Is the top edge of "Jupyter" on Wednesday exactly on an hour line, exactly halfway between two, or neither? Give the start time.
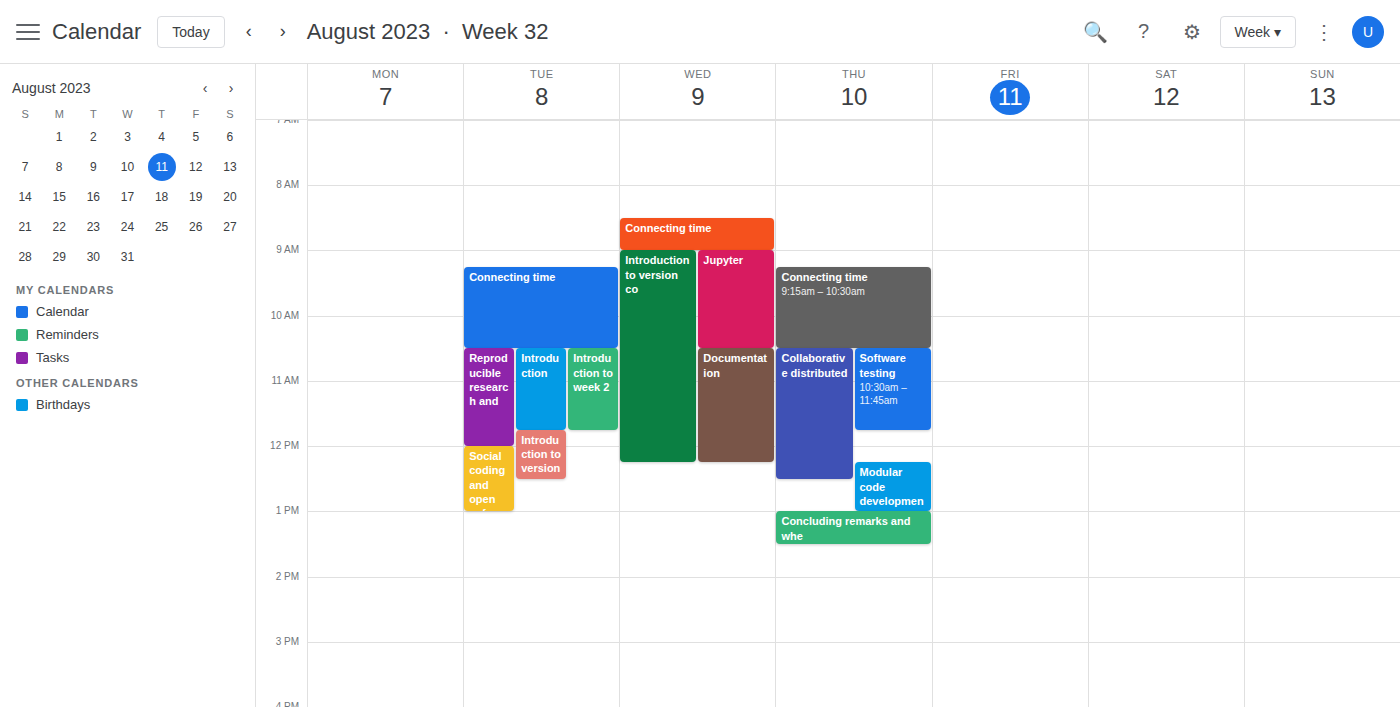
9:00 AM -- exactly on the 9 AM line.